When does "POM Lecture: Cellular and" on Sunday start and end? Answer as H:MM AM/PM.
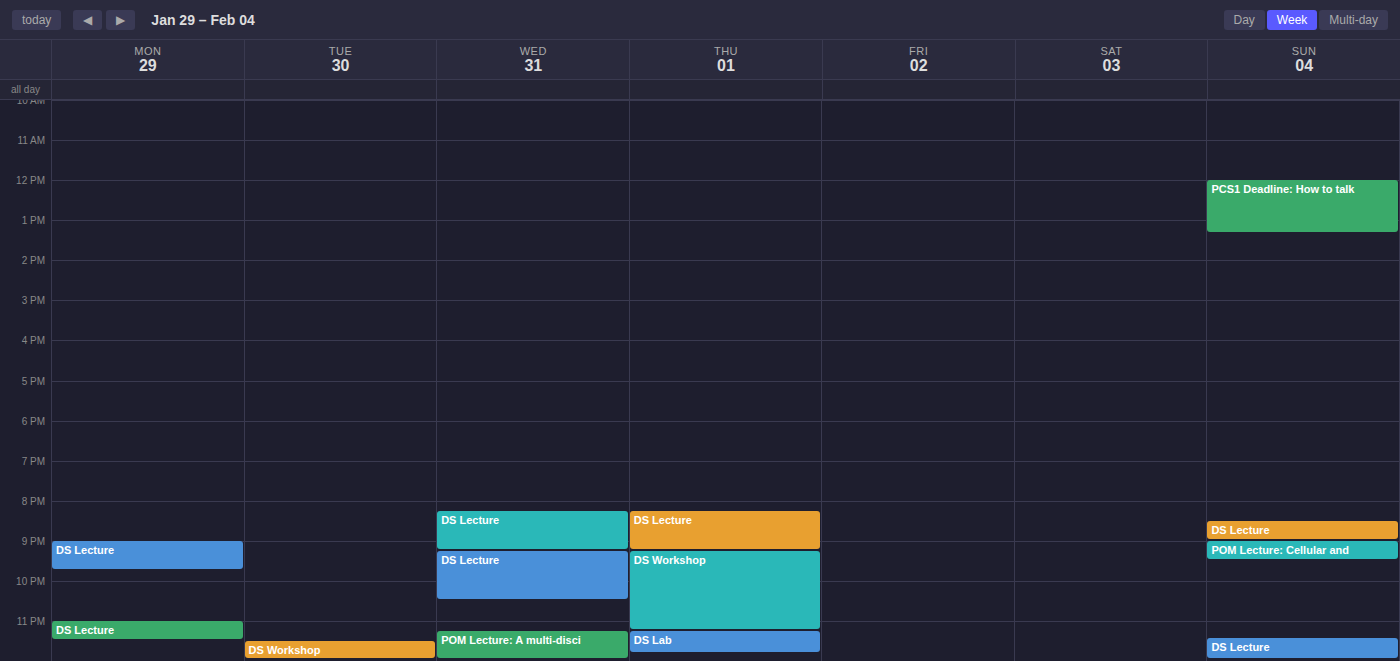
9:00 PM to 9:30 PM